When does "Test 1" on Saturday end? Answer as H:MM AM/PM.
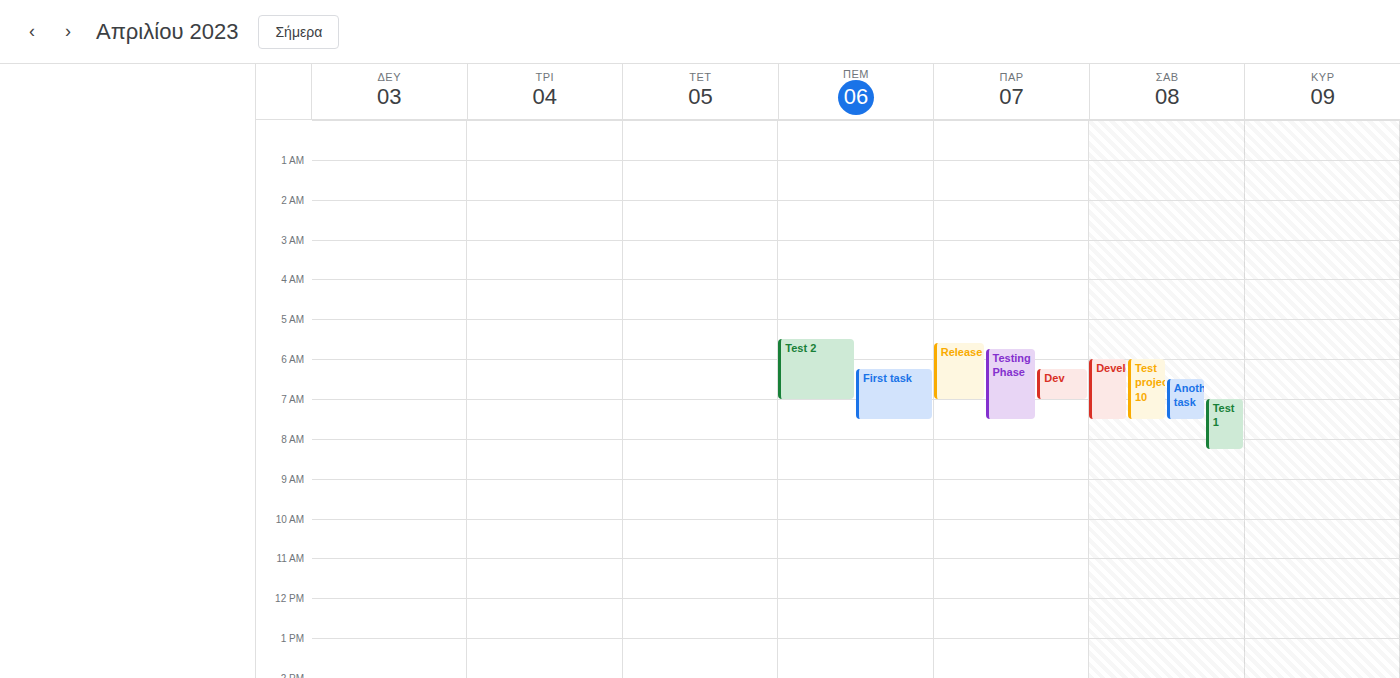
8:15 AM